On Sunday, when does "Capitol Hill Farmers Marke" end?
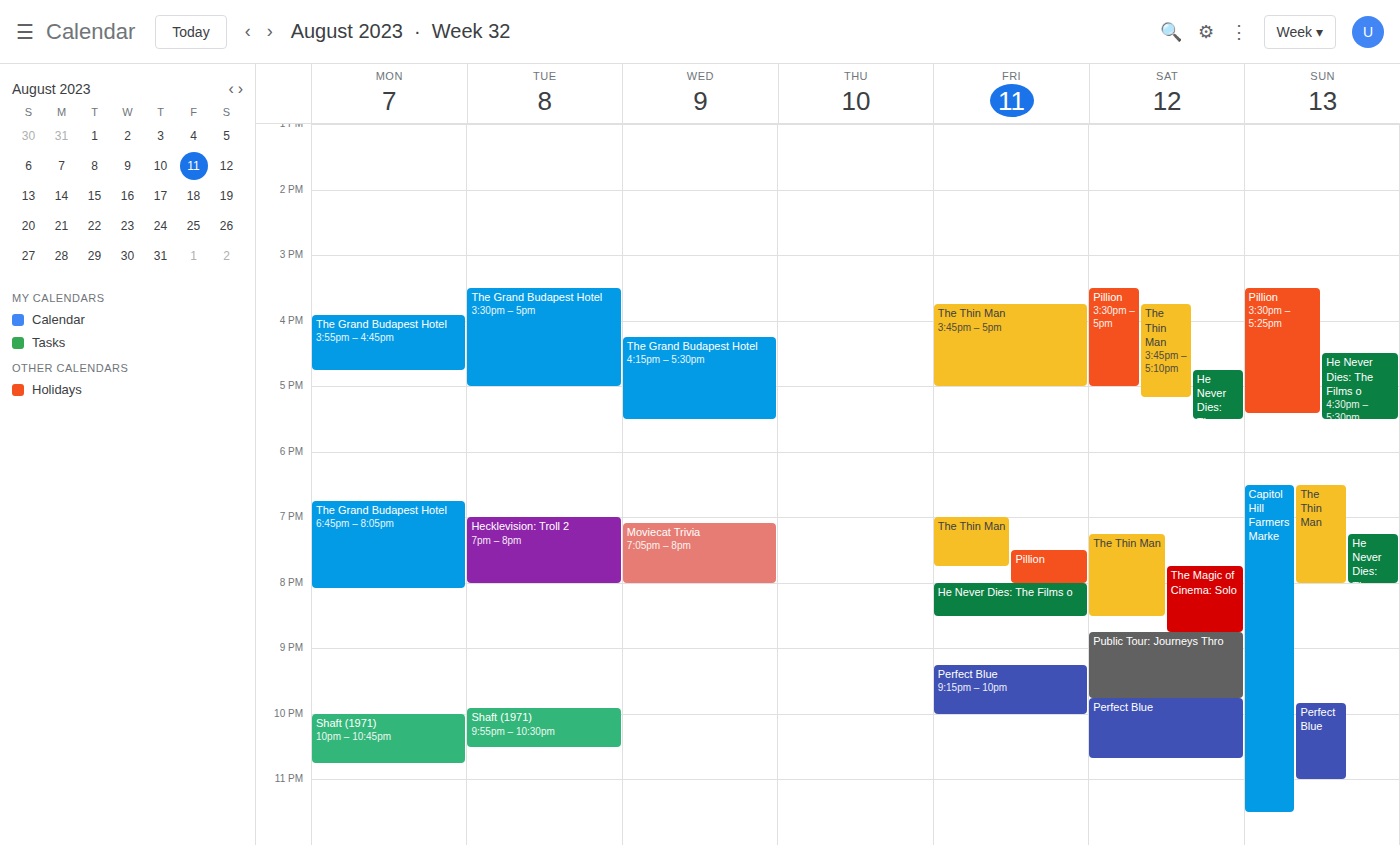
11:30 PM